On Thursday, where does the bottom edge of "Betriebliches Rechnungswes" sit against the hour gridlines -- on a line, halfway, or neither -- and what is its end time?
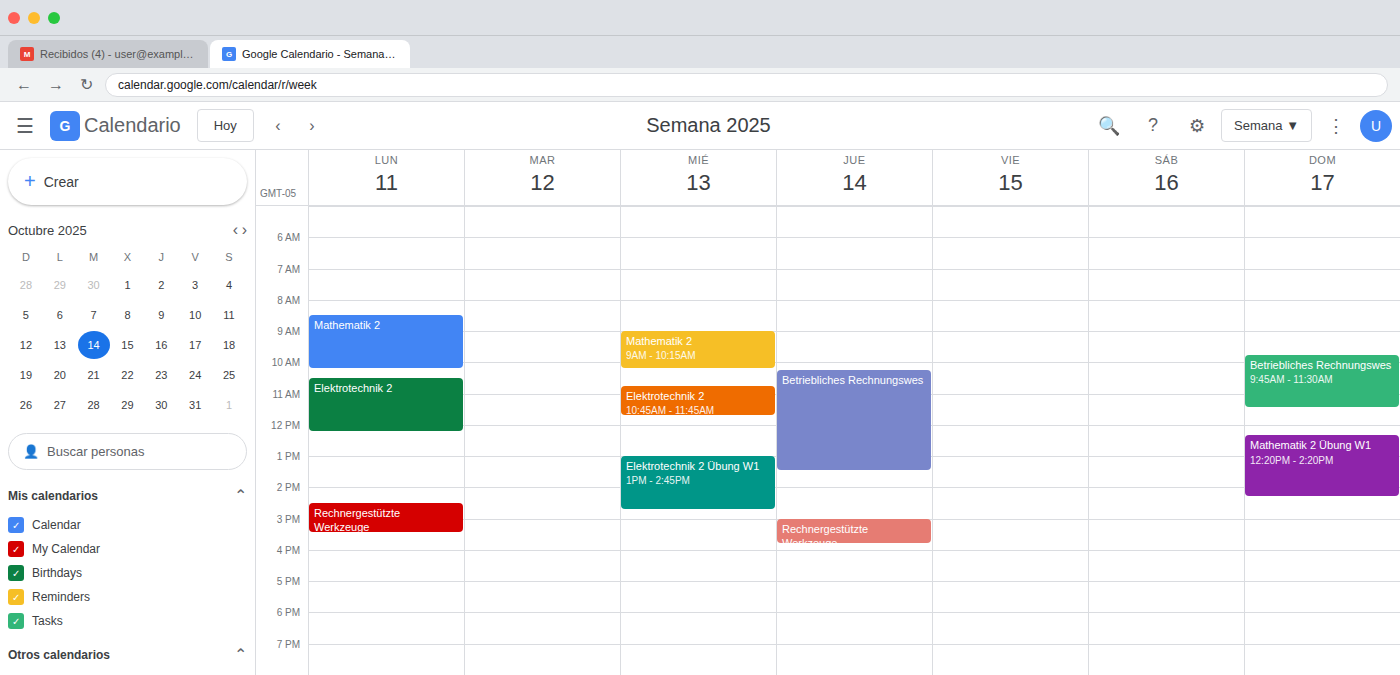
1:30 PM -- halfway between the 1 PM and 2 PM lines.